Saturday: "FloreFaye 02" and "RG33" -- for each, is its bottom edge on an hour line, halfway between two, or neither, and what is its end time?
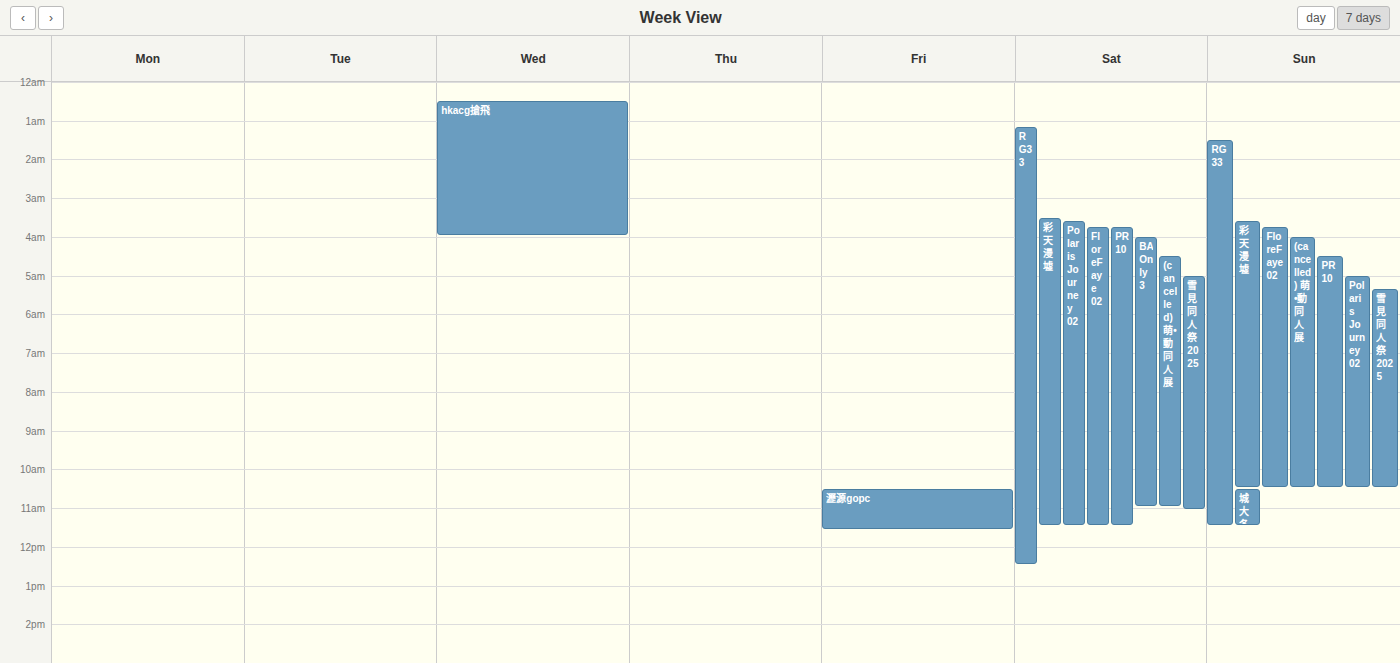
"FloreFaye 02": 11:30 AM, halfway between the 11 AM and 12 PM lines. "RG33": 12:30 PM, halfway between the 12 PM and 1 PM lines.